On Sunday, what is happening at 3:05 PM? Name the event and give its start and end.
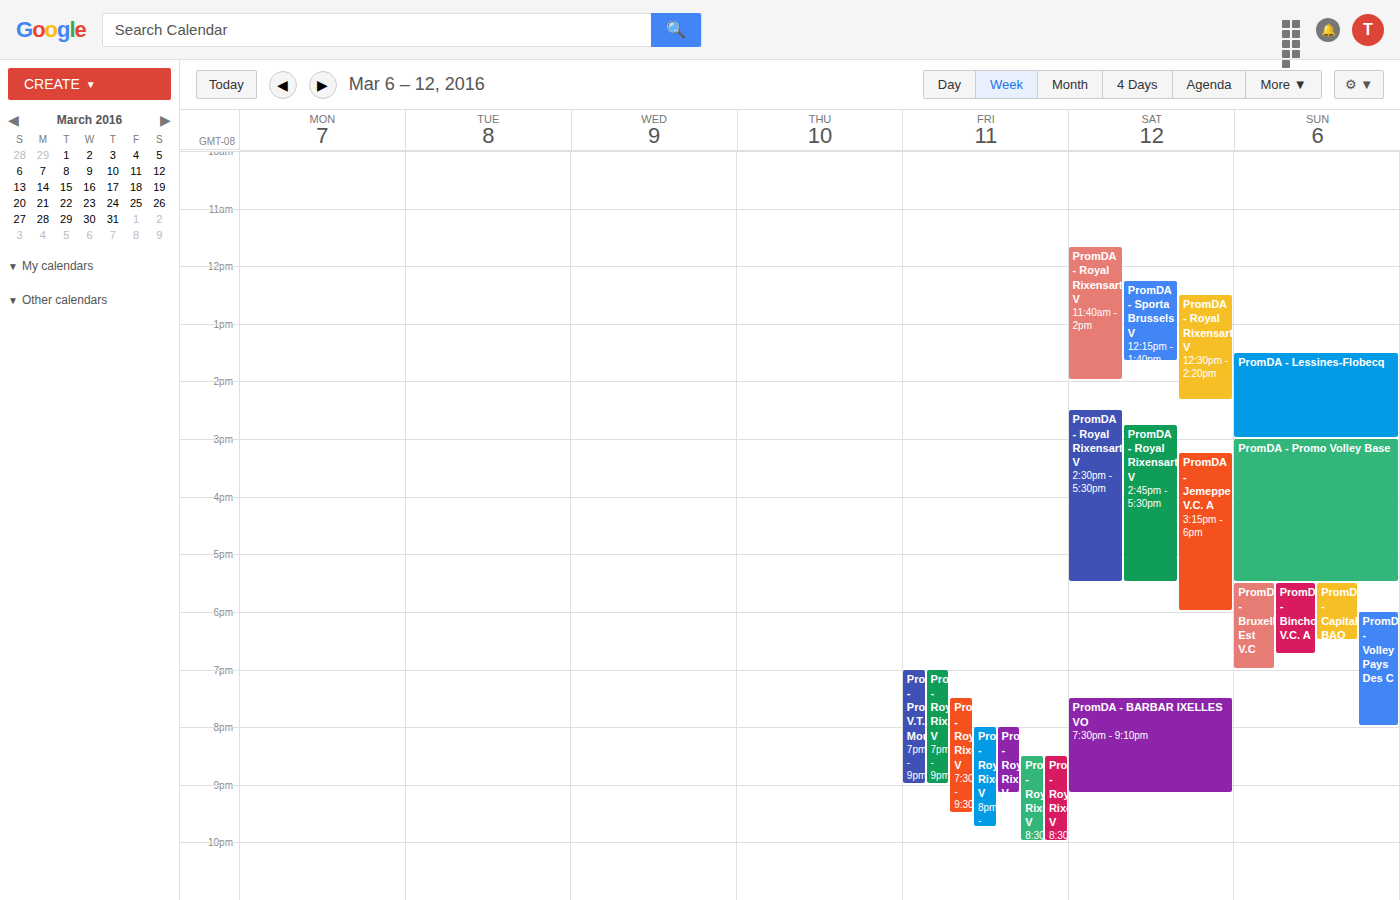
"PromDA - Promo Volley Base", 3:00 PM to 5:30 PM